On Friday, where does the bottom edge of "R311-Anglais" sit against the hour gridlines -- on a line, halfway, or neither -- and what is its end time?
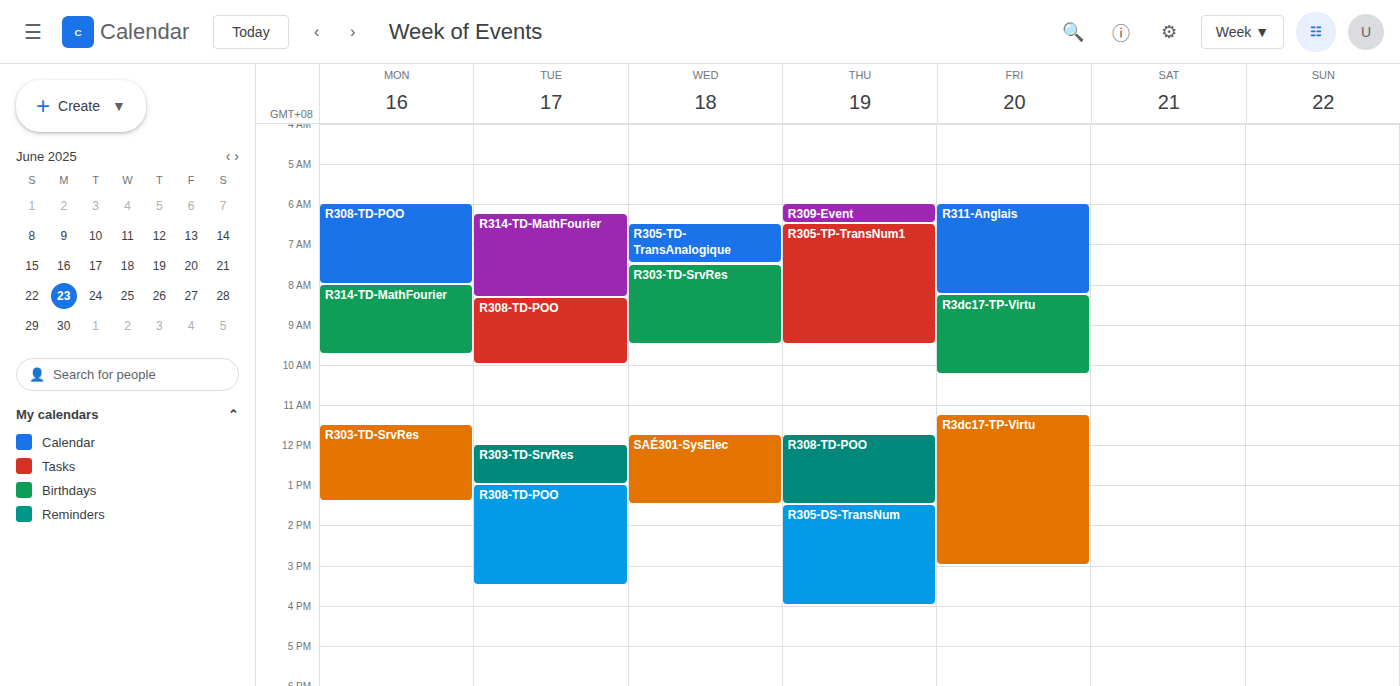
8:15 AM -- neither: a quarter of the way from the 8 AM line to the 9 AM line.